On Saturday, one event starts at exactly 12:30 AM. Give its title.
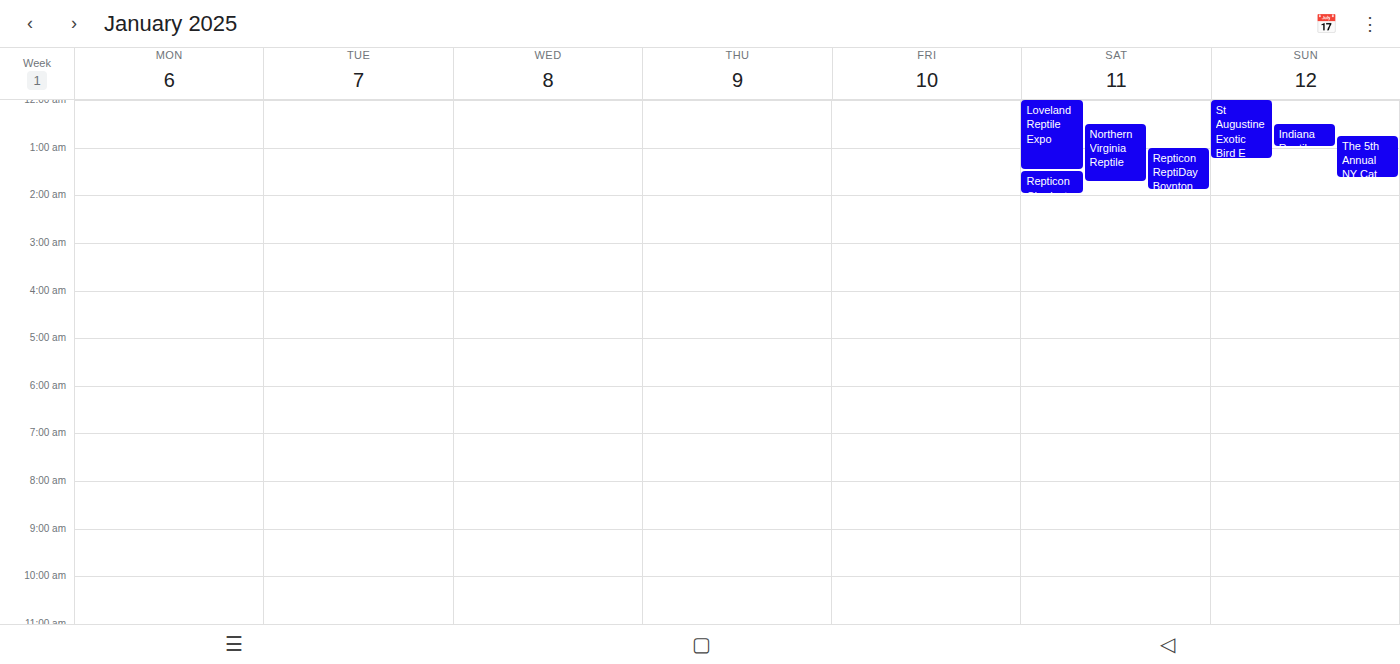
"Northern Virginia Reptile"